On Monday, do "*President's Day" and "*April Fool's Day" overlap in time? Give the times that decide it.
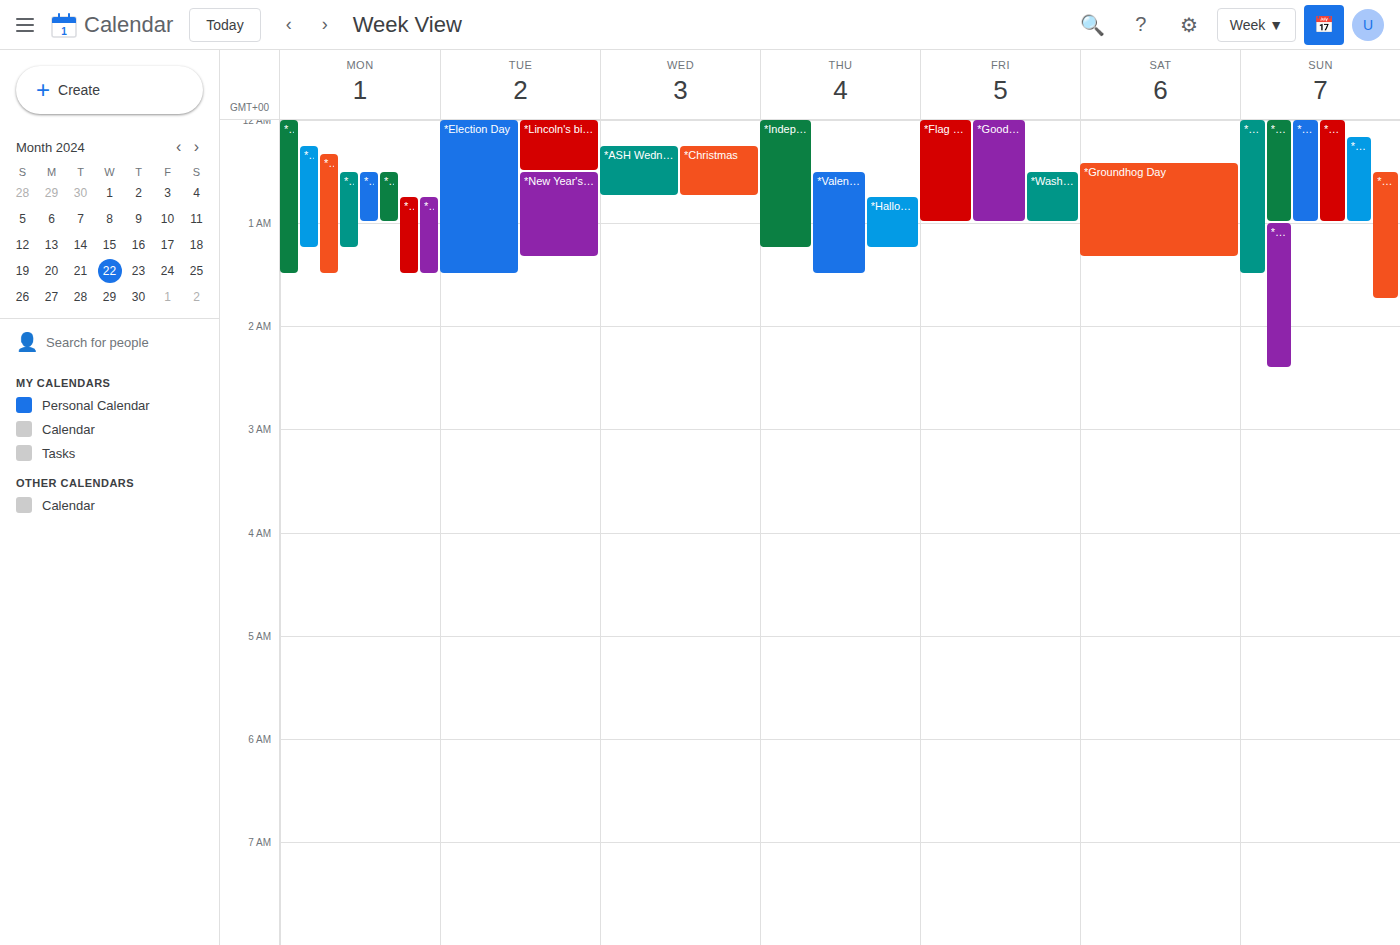
"*President's Day" starts at 12:20 AM, before "*April Fool's Day" ends at 1:30 AM -- they overlap.